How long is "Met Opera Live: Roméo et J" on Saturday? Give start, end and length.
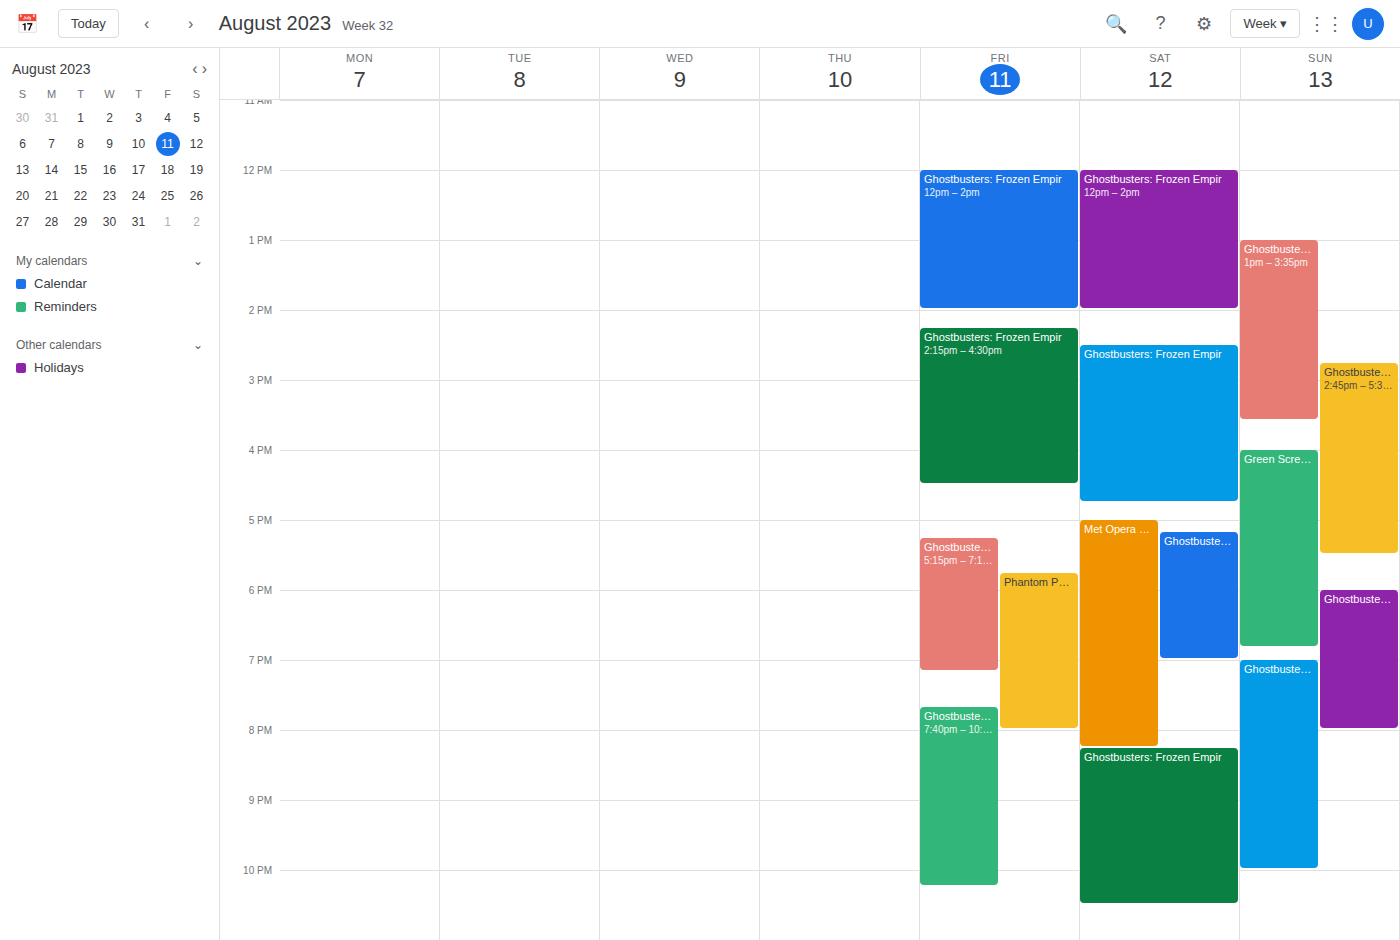
5:00 PM to 8:15 PM, 3 hours 15 minutes